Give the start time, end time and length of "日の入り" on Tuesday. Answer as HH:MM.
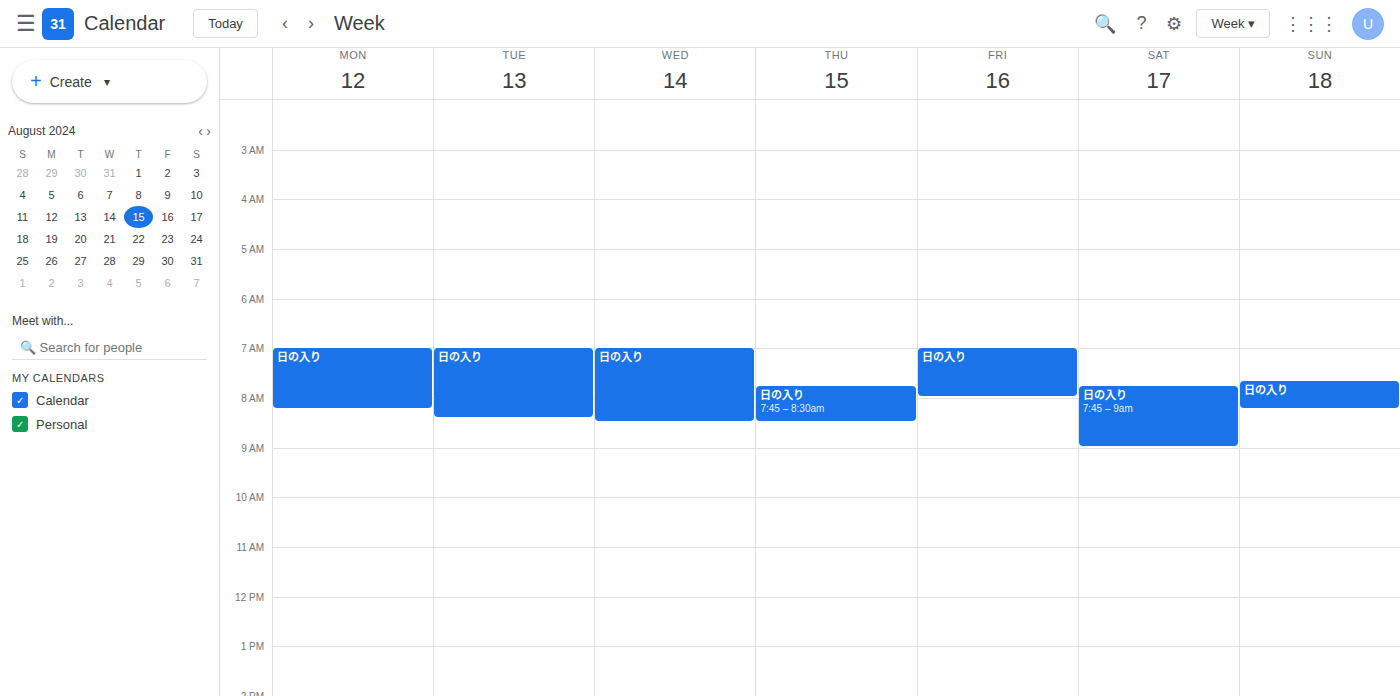
07:00 to 08:25, 1 hour 25 minutes